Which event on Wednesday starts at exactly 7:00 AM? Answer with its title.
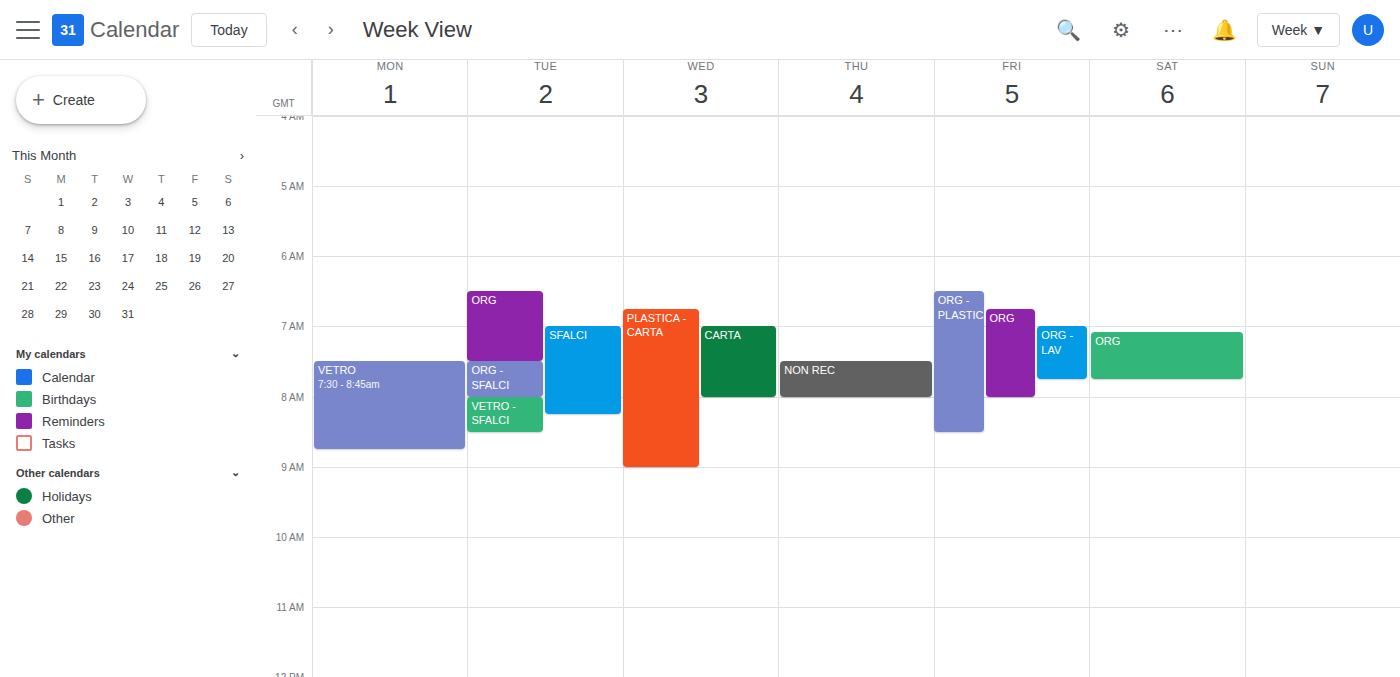
"CARTA"